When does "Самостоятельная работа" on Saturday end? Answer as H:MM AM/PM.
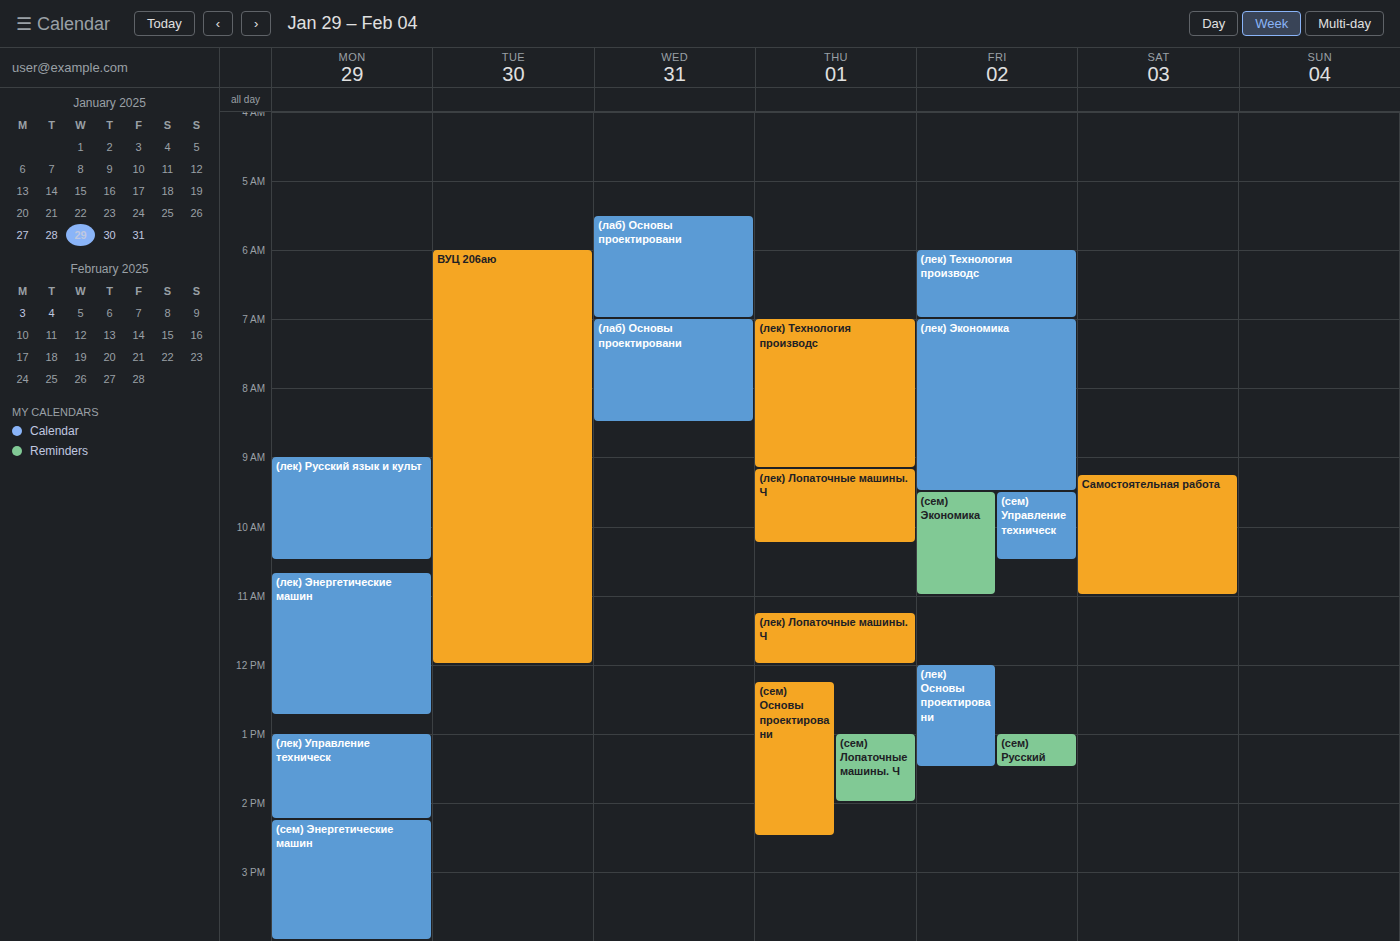
11:00 AM